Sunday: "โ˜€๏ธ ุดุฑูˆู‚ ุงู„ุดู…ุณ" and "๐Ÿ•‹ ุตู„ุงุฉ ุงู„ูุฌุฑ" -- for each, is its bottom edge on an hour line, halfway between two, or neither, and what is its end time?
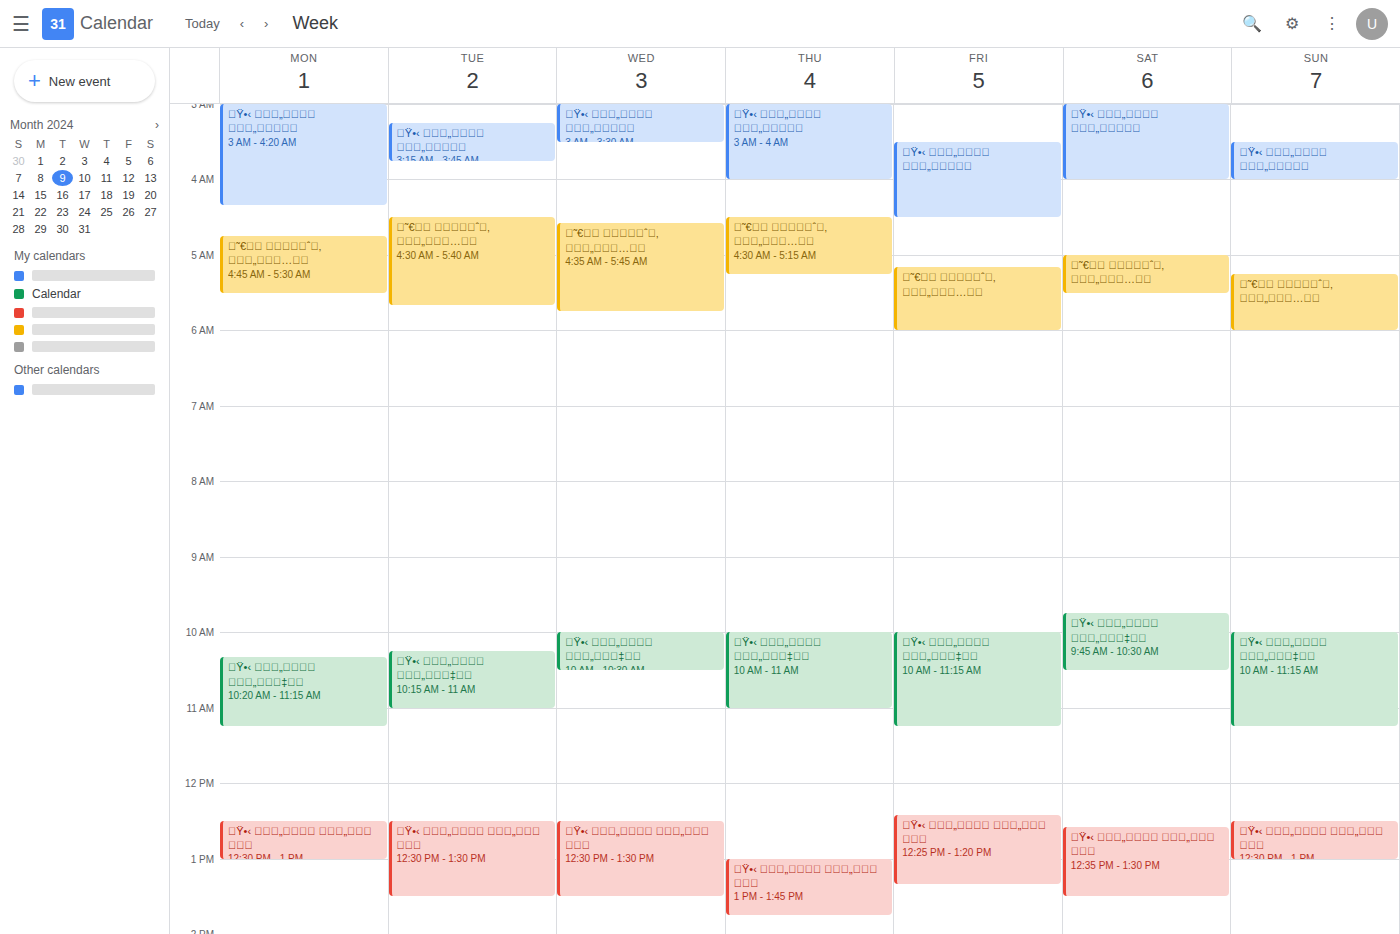
"โ˜€๏ธ ุดุฑูˆู‚ ุงู„ุดู…ุณ": 6:00 AM, exactly on the 6 AM line. "๐Ÿ•‹ ุตู„ุงุฉ ุงู„ูุฌุฑ": 4:00 AM, exactly on the 4 AM line.